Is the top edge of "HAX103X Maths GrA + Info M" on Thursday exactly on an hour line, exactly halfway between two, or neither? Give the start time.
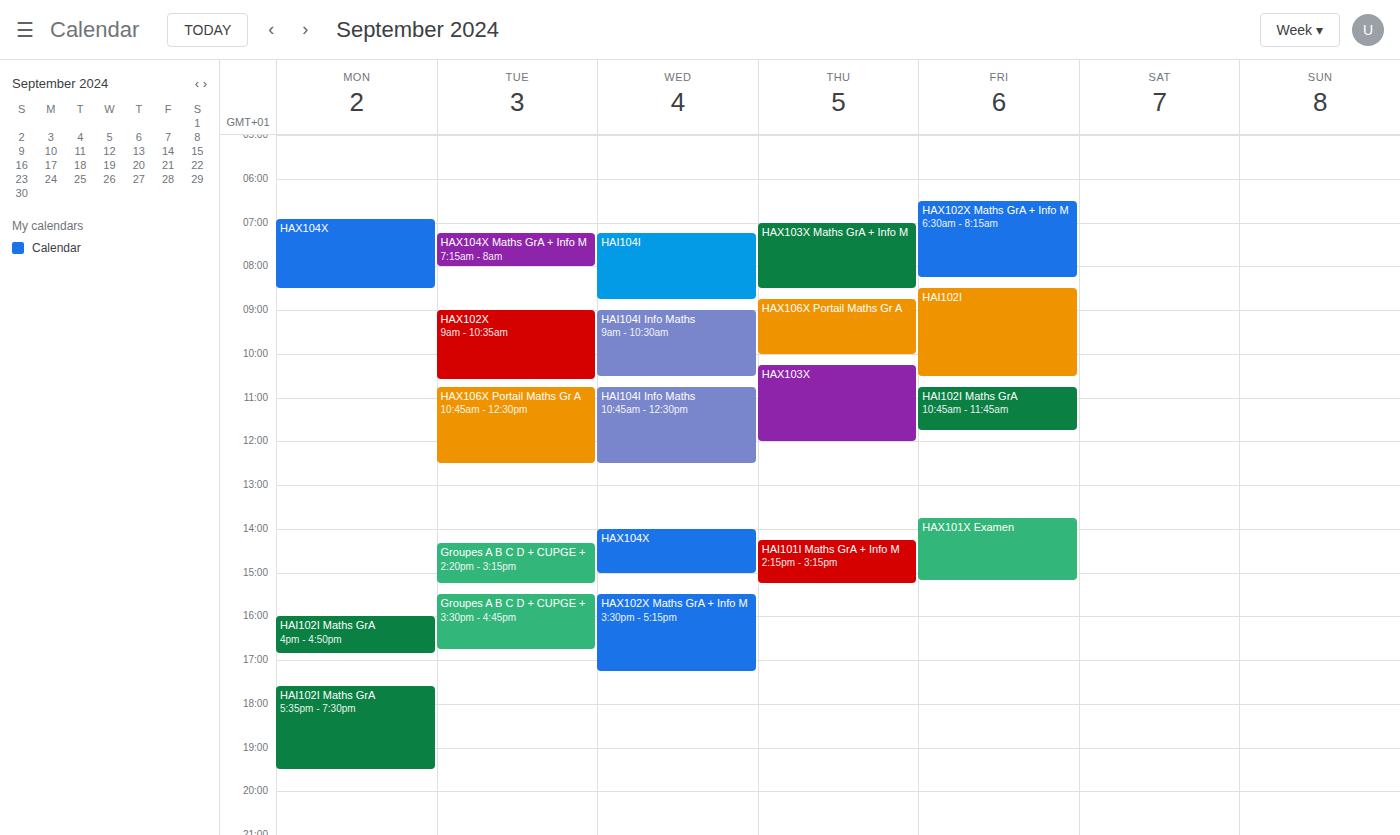
7:00 AM -- exactly on the 7 AM line.